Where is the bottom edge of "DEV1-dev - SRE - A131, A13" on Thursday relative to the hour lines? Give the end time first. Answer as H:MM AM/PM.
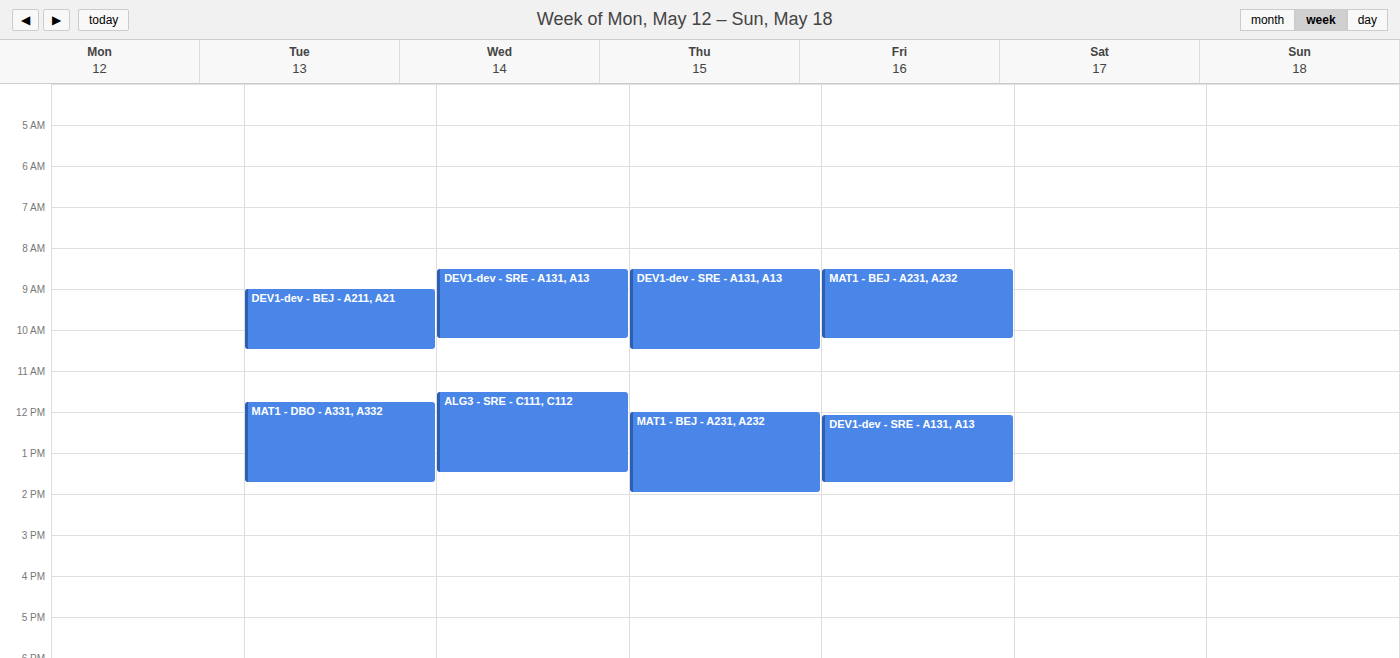
10:30 AM -- halfway between the 10 AM and 11 AM lines.